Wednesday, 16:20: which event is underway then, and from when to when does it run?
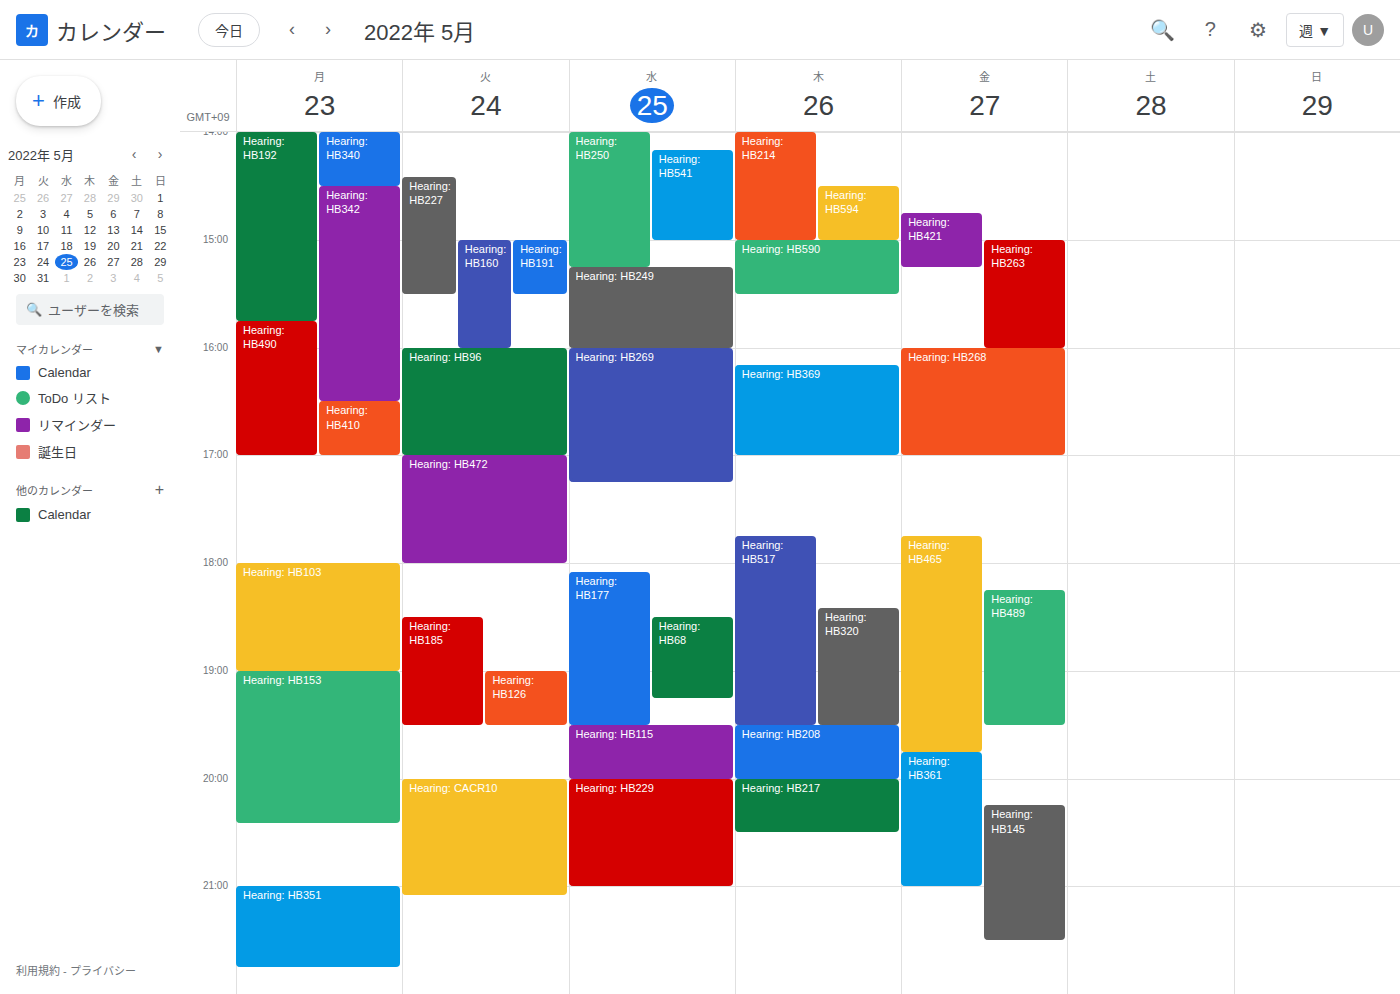
"Hearing: HB269", 16:00 to 17:15